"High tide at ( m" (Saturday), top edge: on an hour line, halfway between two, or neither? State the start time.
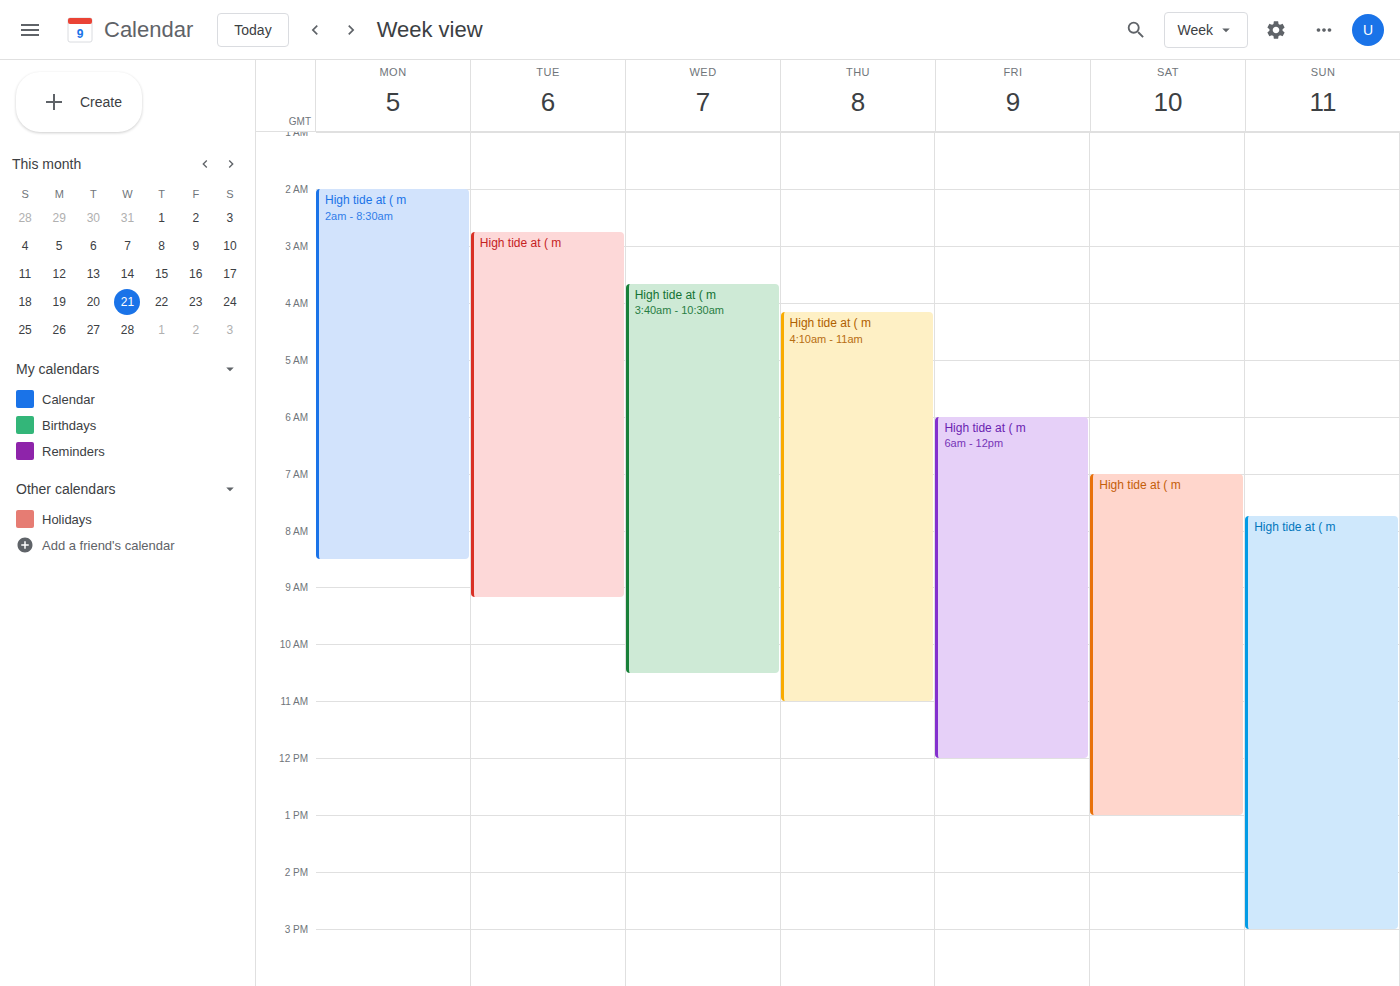
7:00 AM -- exactly on the 7 AM line.